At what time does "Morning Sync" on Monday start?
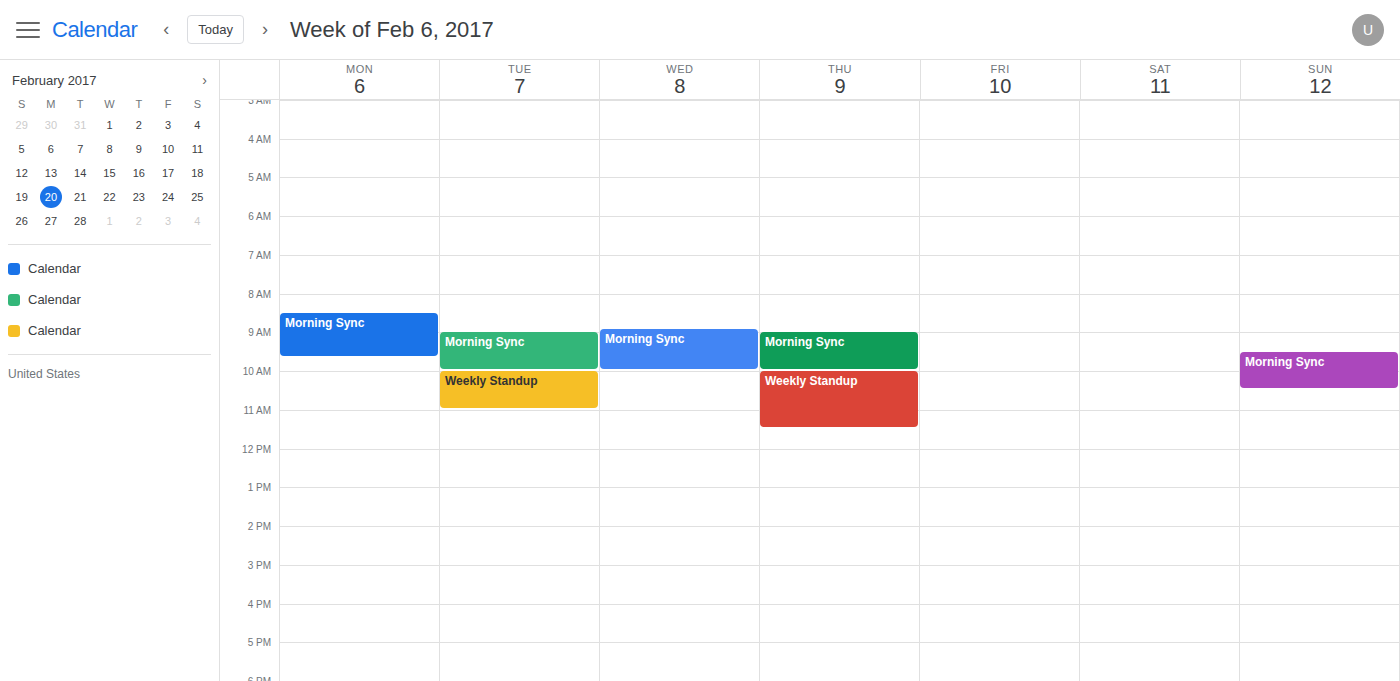
8:30 AM